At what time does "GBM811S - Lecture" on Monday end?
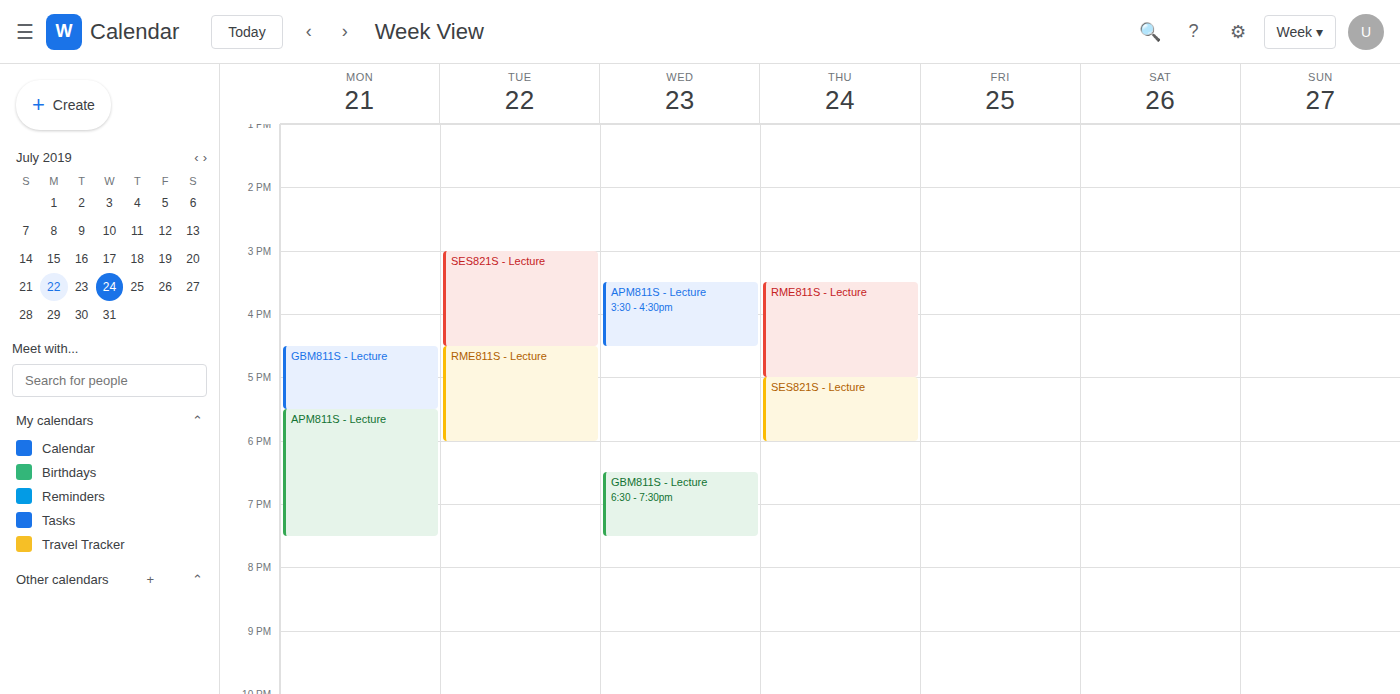
5:30 PM